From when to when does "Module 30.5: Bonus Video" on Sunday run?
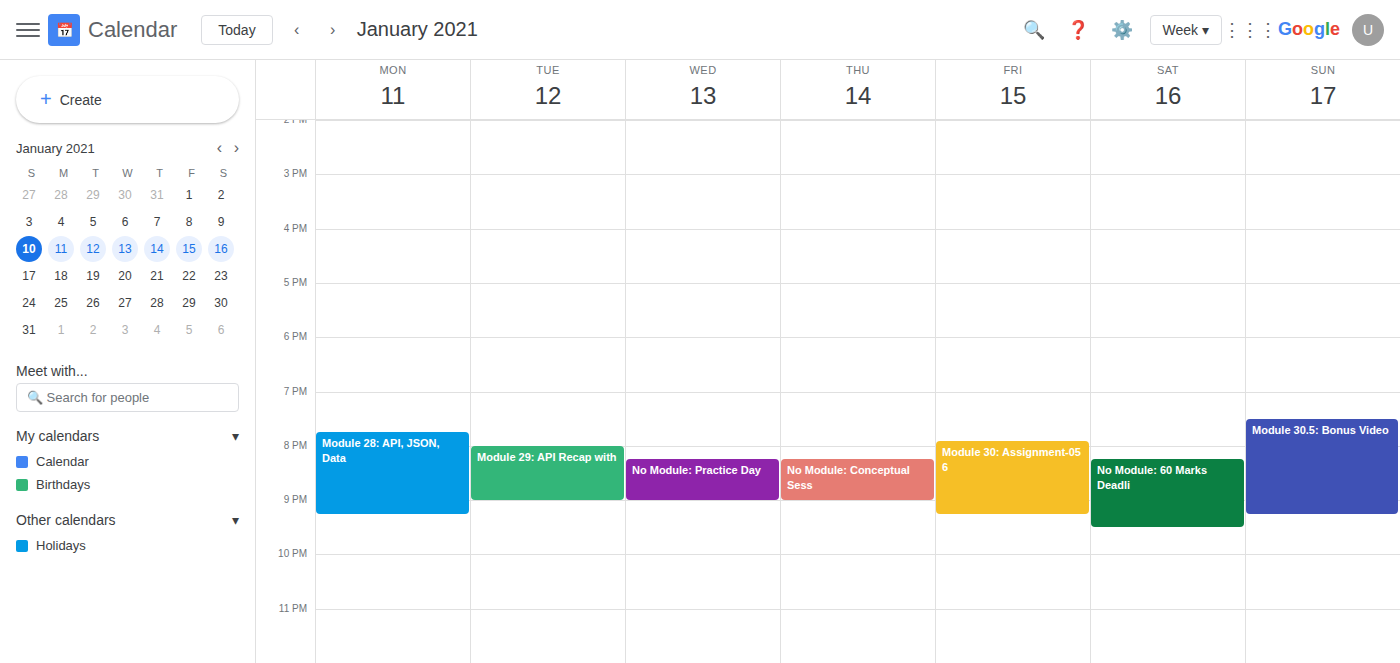
19:30 to 21:15